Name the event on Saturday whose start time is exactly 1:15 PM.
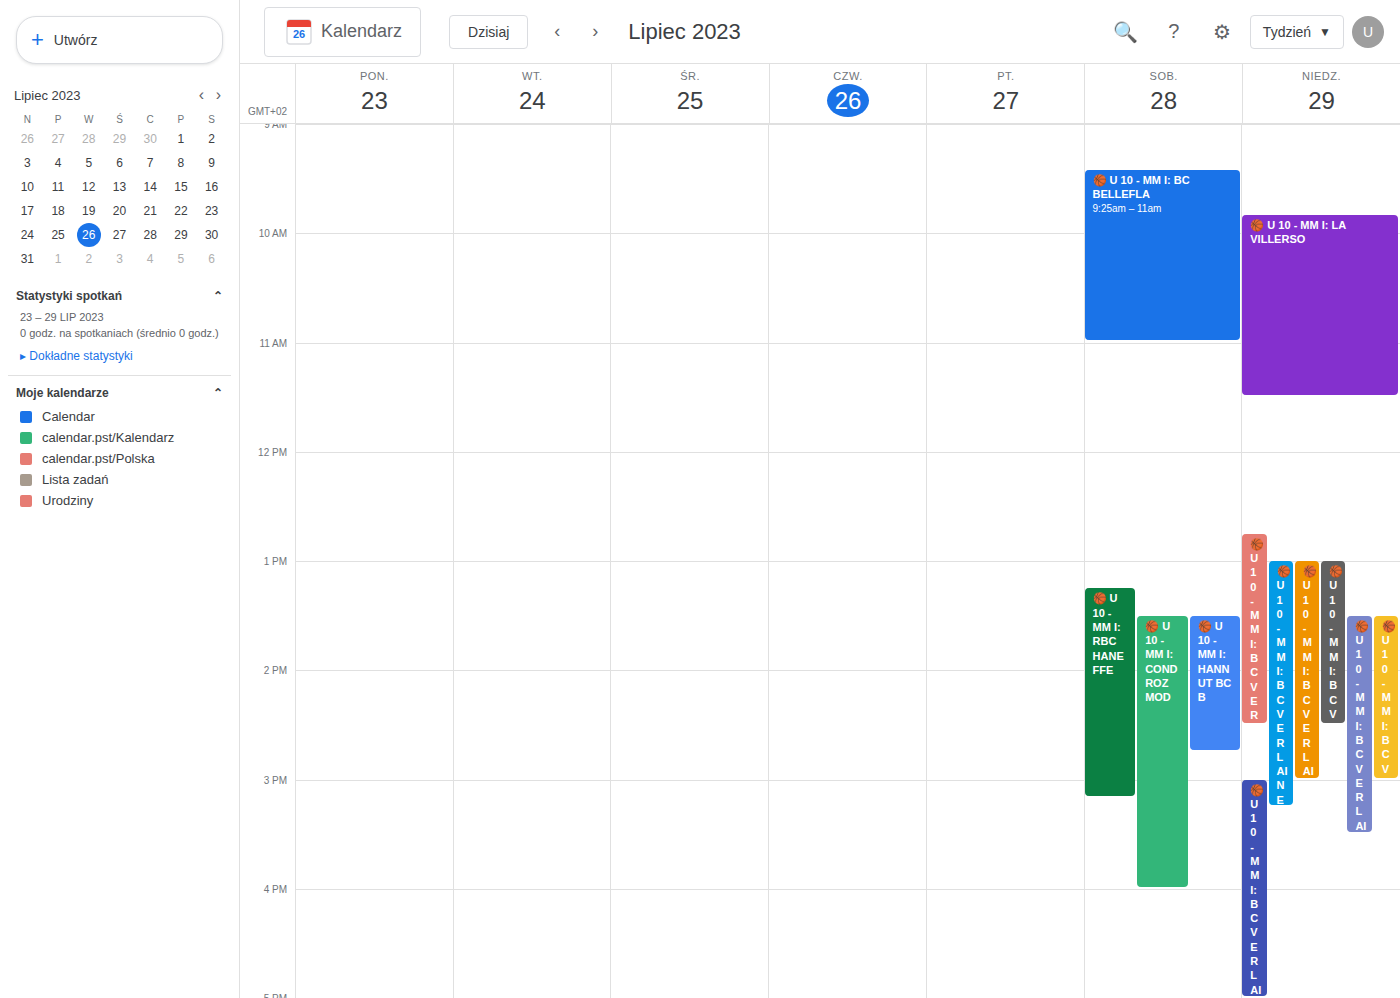
"🏀 U 10 - MM I: RBC HANEFFE"